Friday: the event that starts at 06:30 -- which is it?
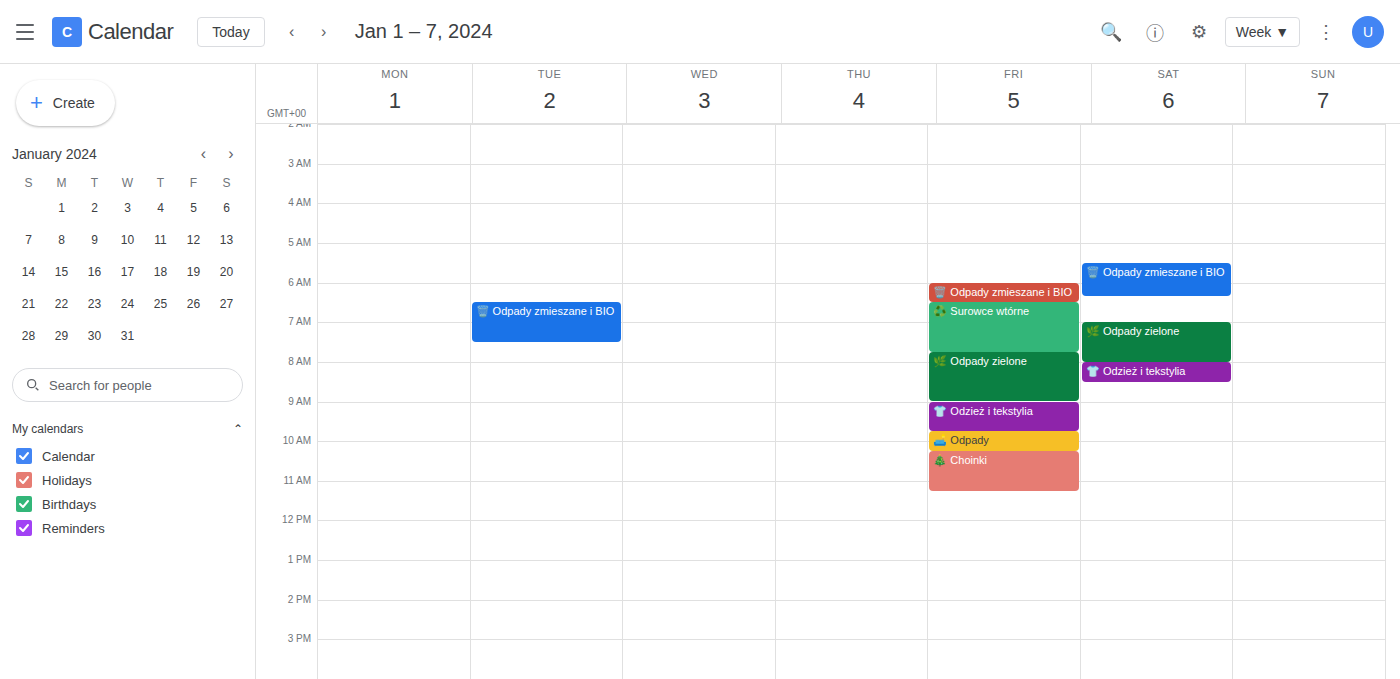
"♻️ Surowce wtórne"